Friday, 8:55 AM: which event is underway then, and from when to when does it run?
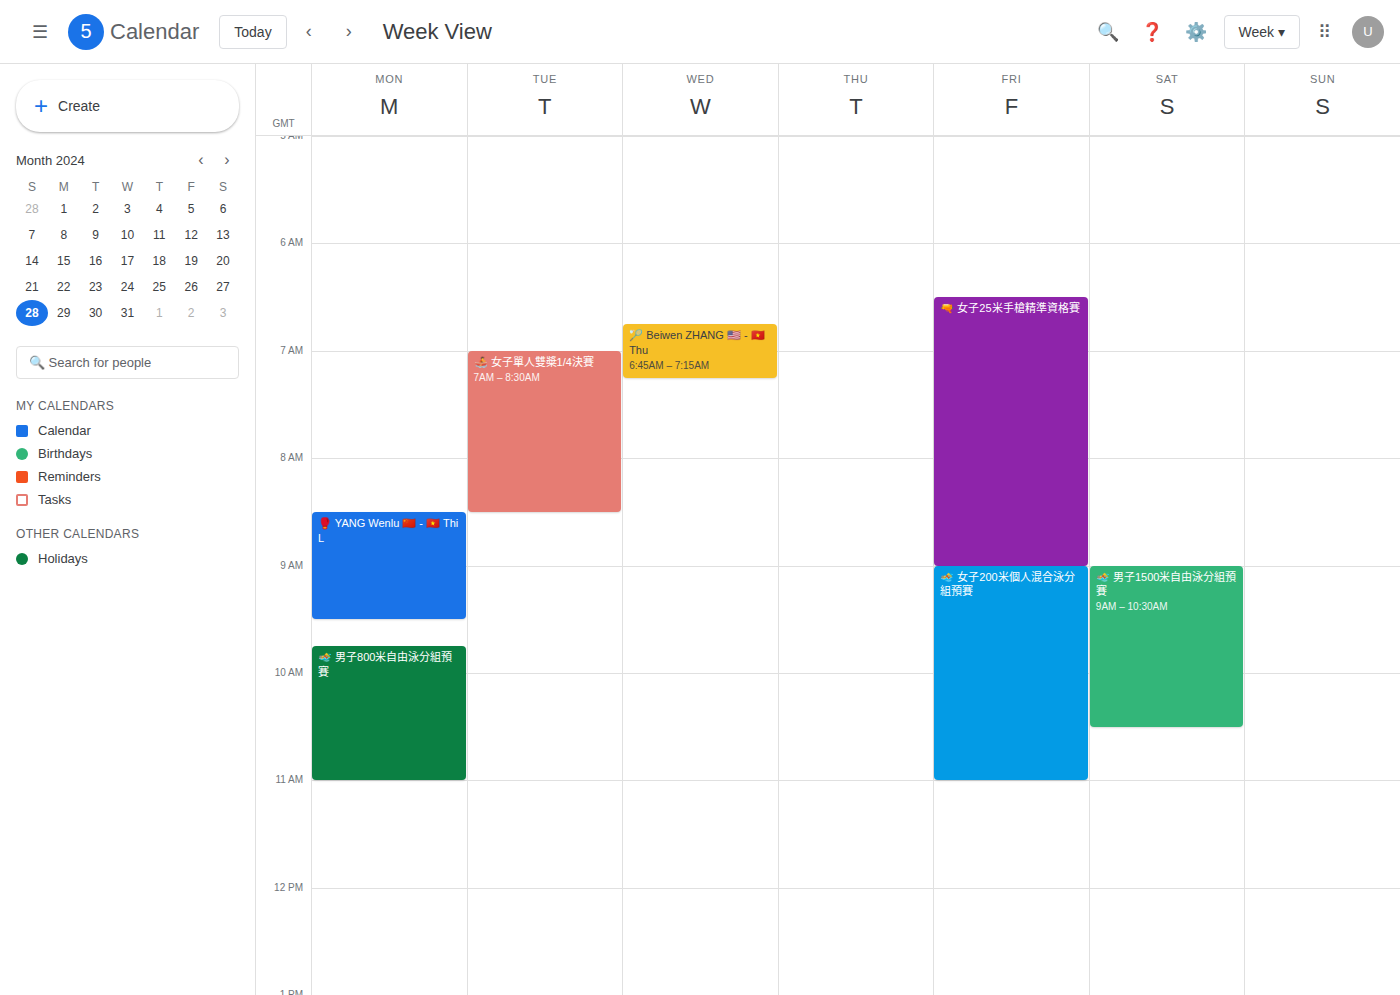
"🔫 女子25米手槍精準資格賽", 6:30 AM to 9:00 AM